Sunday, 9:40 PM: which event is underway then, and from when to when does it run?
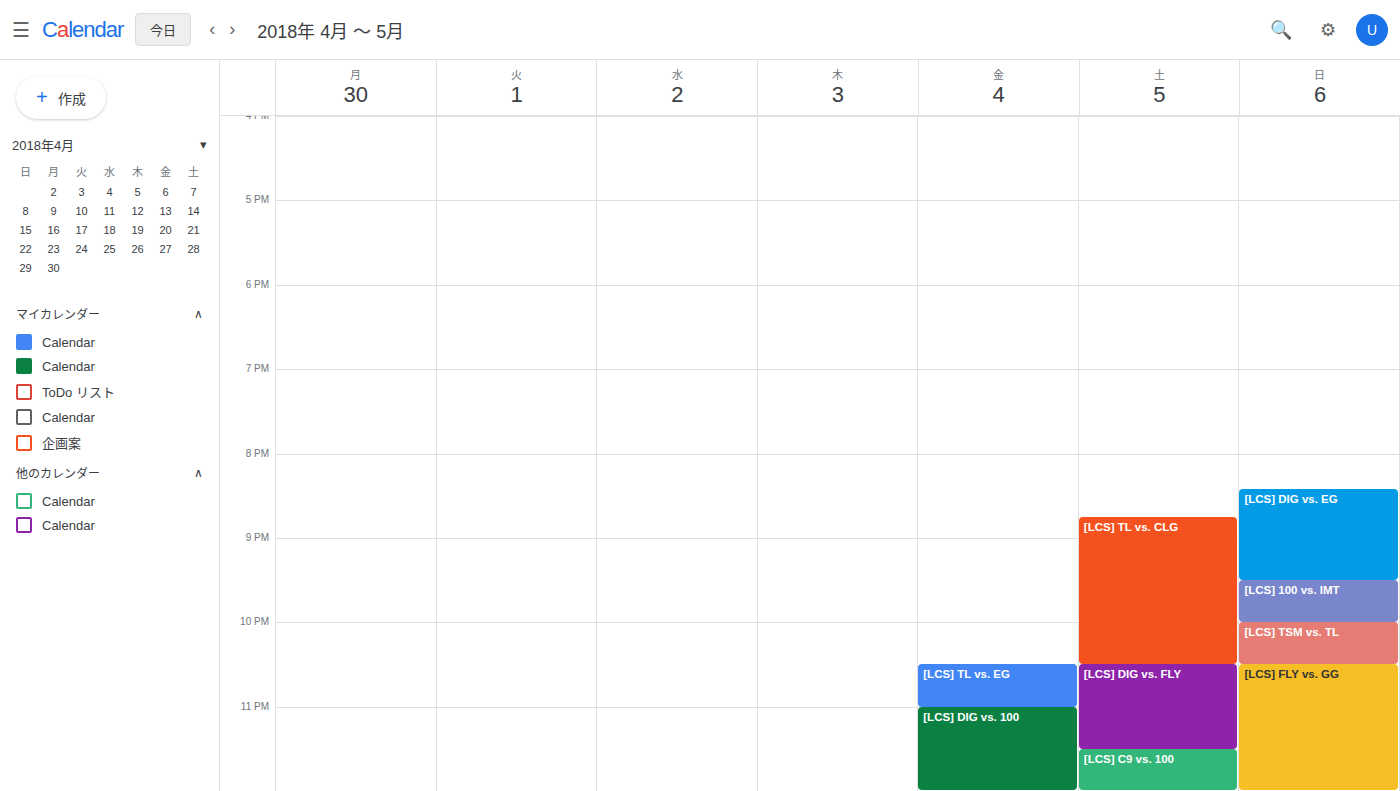
"[LCS] 100 vs. IMT", 9:30 PM to 10:00 PM